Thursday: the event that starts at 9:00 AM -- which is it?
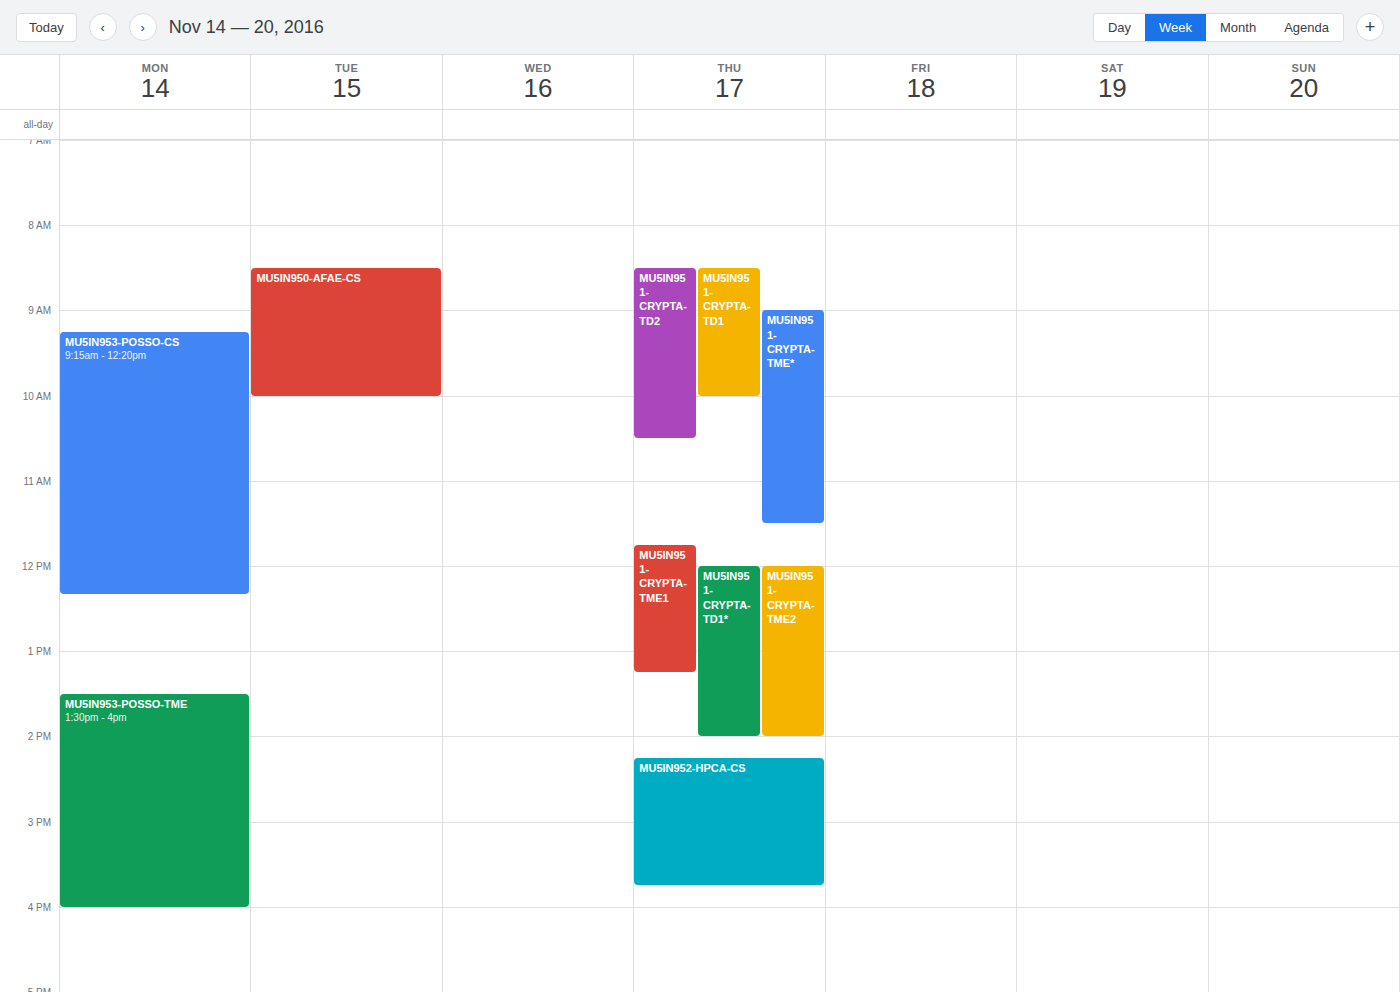
"MU5IN951-CRYPTA-TME*"